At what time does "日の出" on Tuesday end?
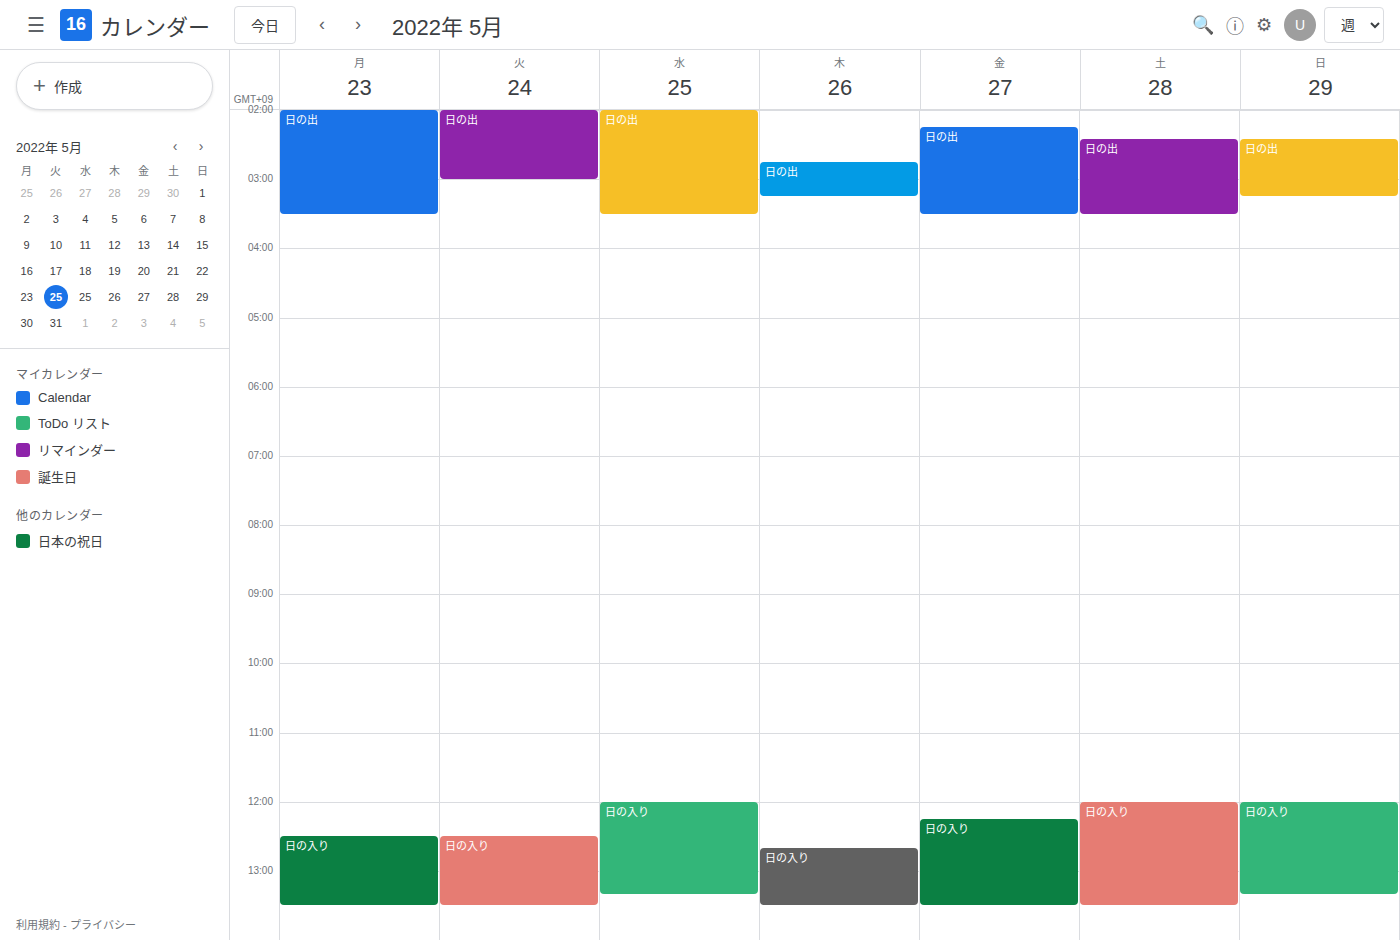
3:00 AM